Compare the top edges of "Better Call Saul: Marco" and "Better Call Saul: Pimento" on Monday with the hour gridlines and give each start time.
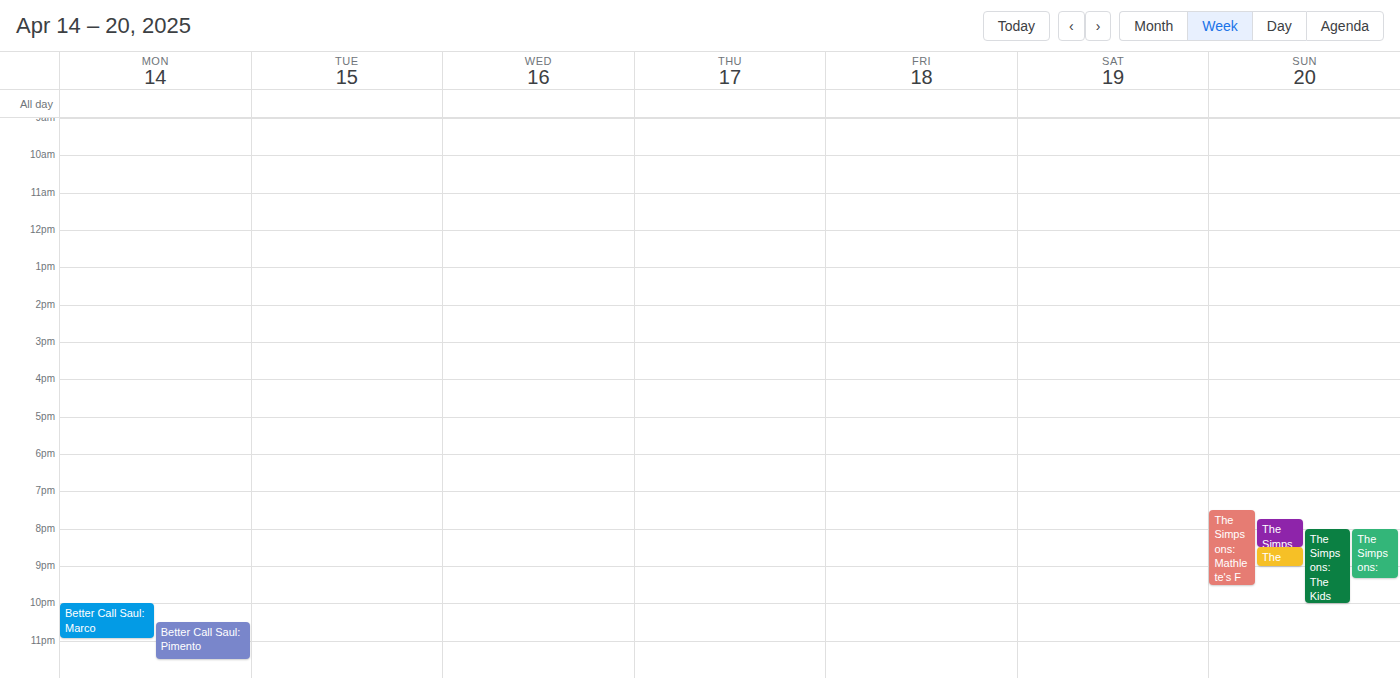
"Better Call Saul: Marco": 10:00 PM, exactly on the 10 PM line. "Better Call Saul: Pimento": 10:30 PM, halfway between the 10 PM and 11 PM lines.